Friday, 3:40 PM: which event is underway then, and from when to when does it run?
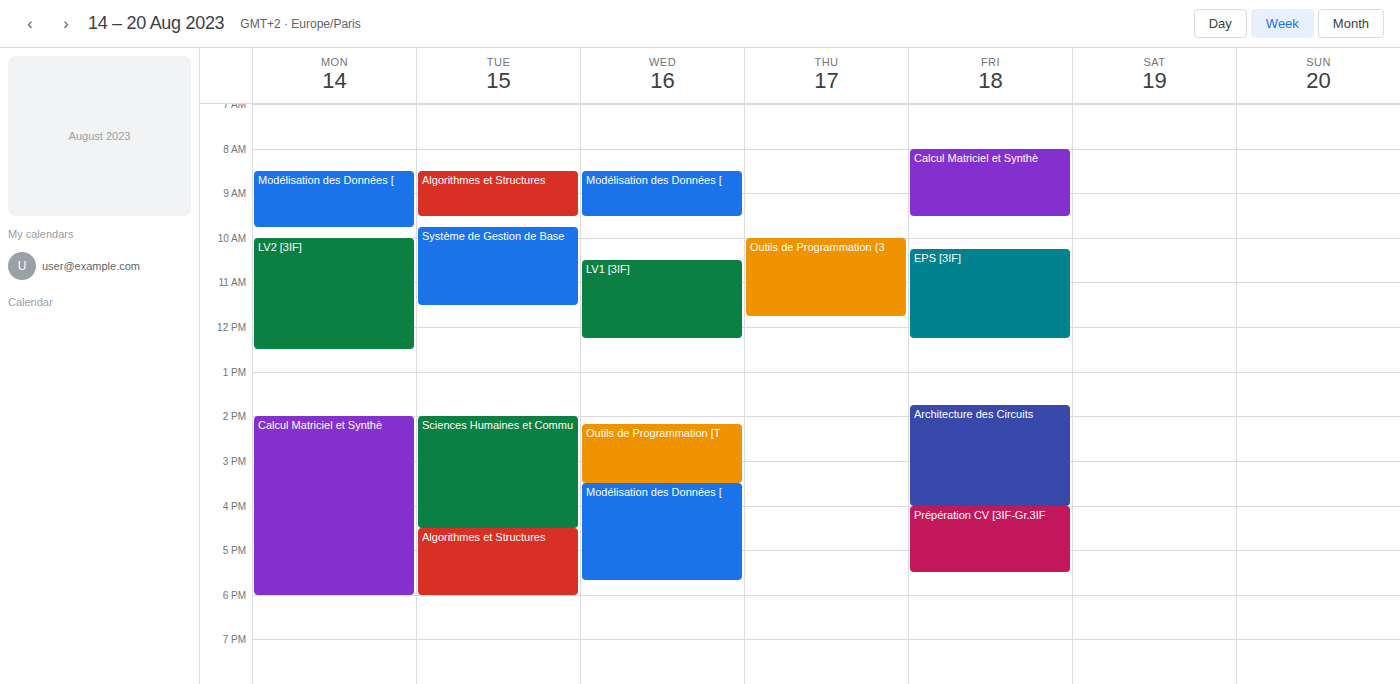
"Architecture des Circuits", 1:45 PM to 4:00 PM